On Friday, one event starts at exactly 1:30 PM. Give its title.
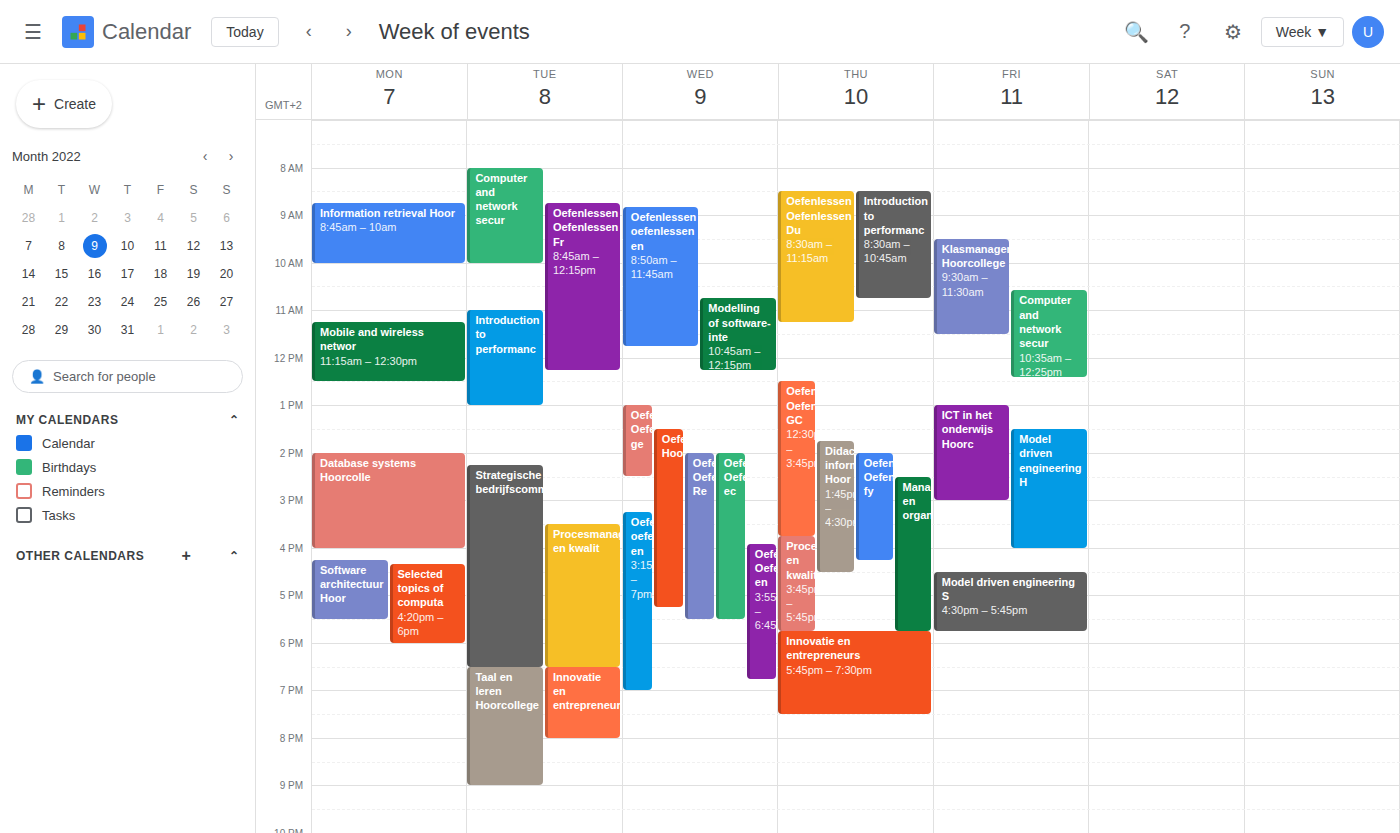
"Model driven engineering H"